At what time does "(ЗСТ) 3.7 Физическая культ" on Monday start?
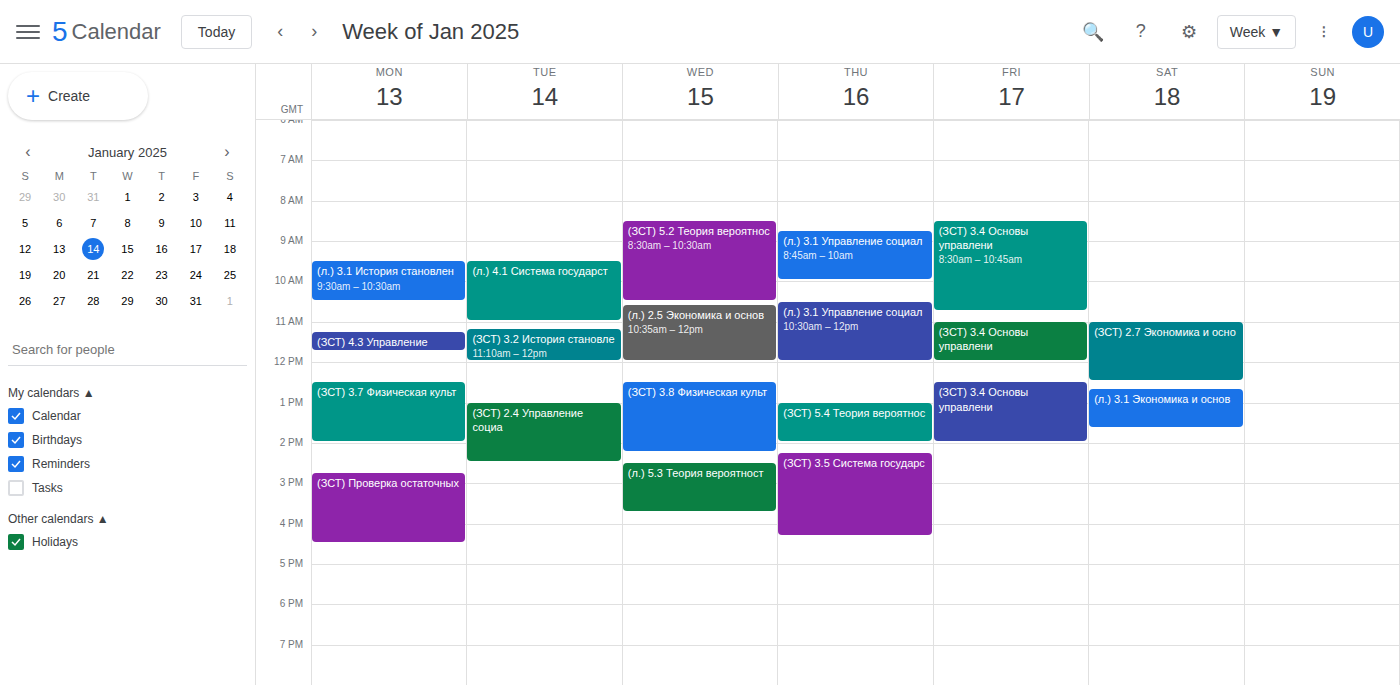
12:30 PM